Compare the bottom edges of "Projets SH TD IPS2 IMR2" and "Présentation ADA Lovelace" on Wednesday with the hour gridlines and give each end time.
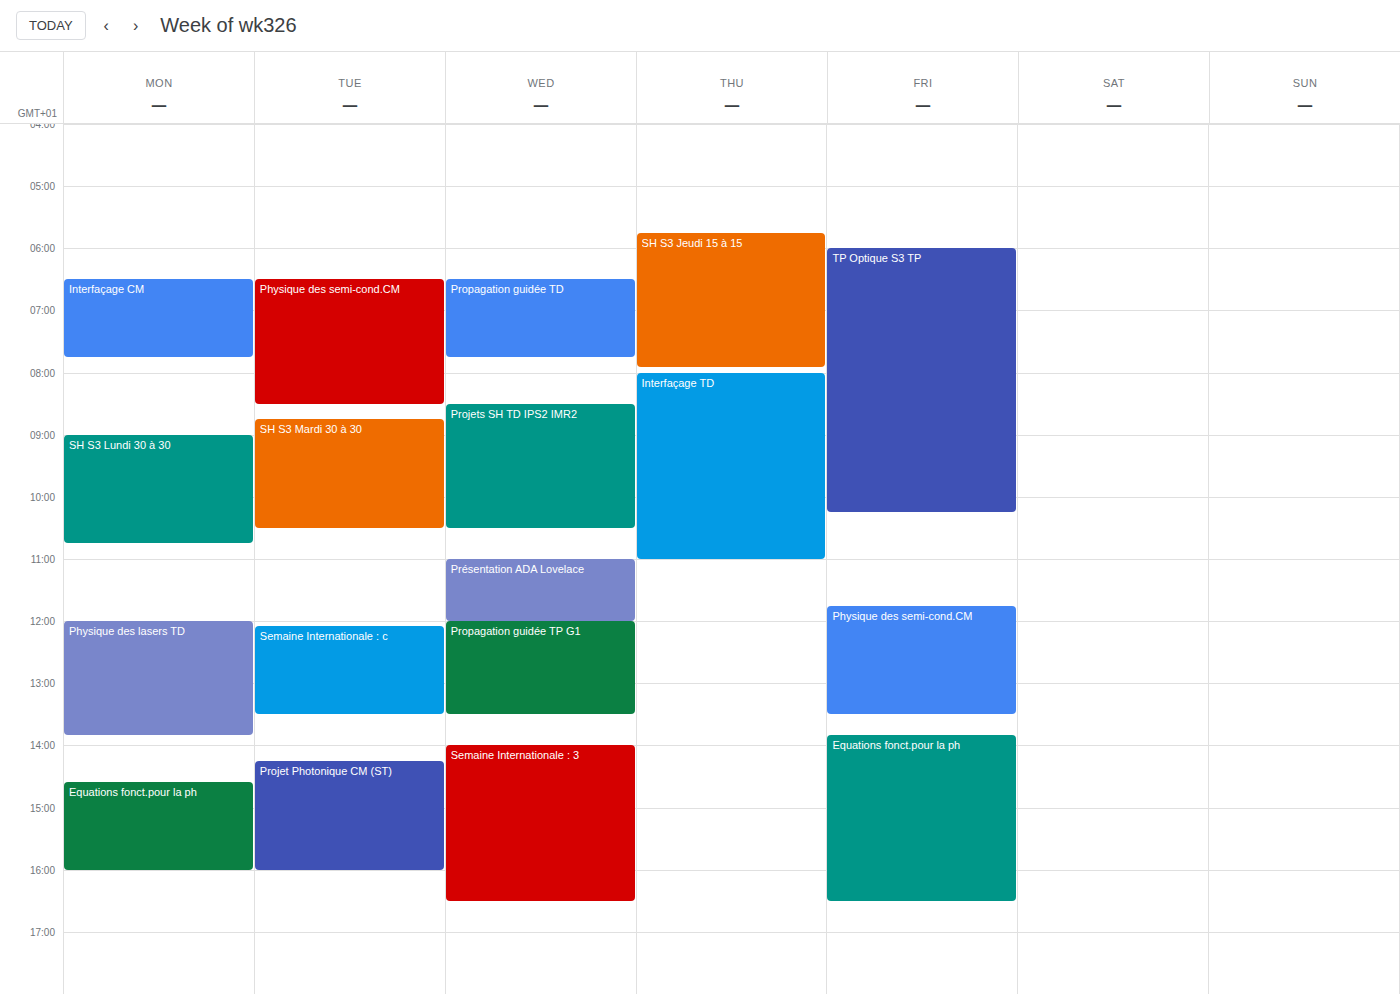
"Projets SH TD IPS2 IMR2": 10:30 AM, halfway between the 10 AM and 11 AM lines. "Présentation ADA Lovelace": 12:00 PM, exactly on the 12 PM line.